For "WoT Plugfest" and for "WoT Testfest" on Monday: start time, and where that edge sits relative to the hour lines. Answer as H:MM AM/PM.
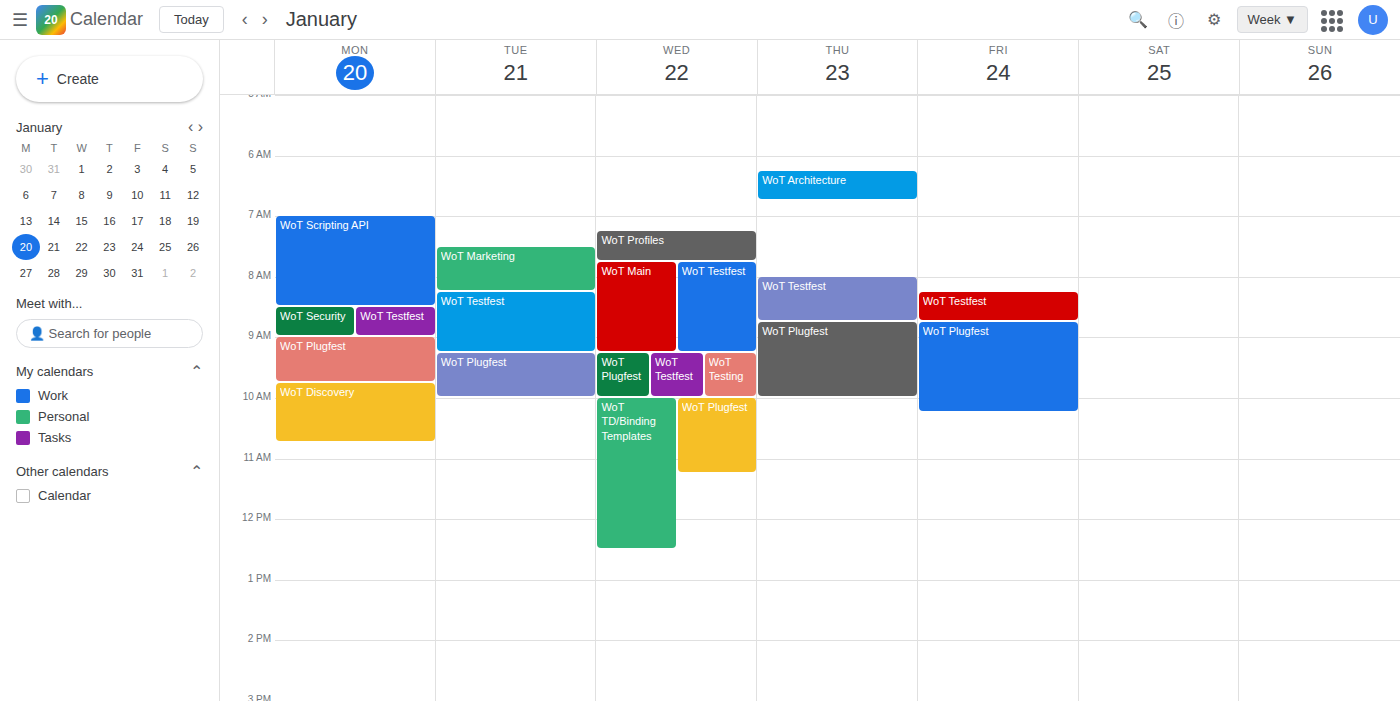
"WoT Plugfest": 9:00 AM, exactly on the 9 AM line. "WoT Testfest": 8:30 AM, halfway between the 8 AM and 9 AM lines.